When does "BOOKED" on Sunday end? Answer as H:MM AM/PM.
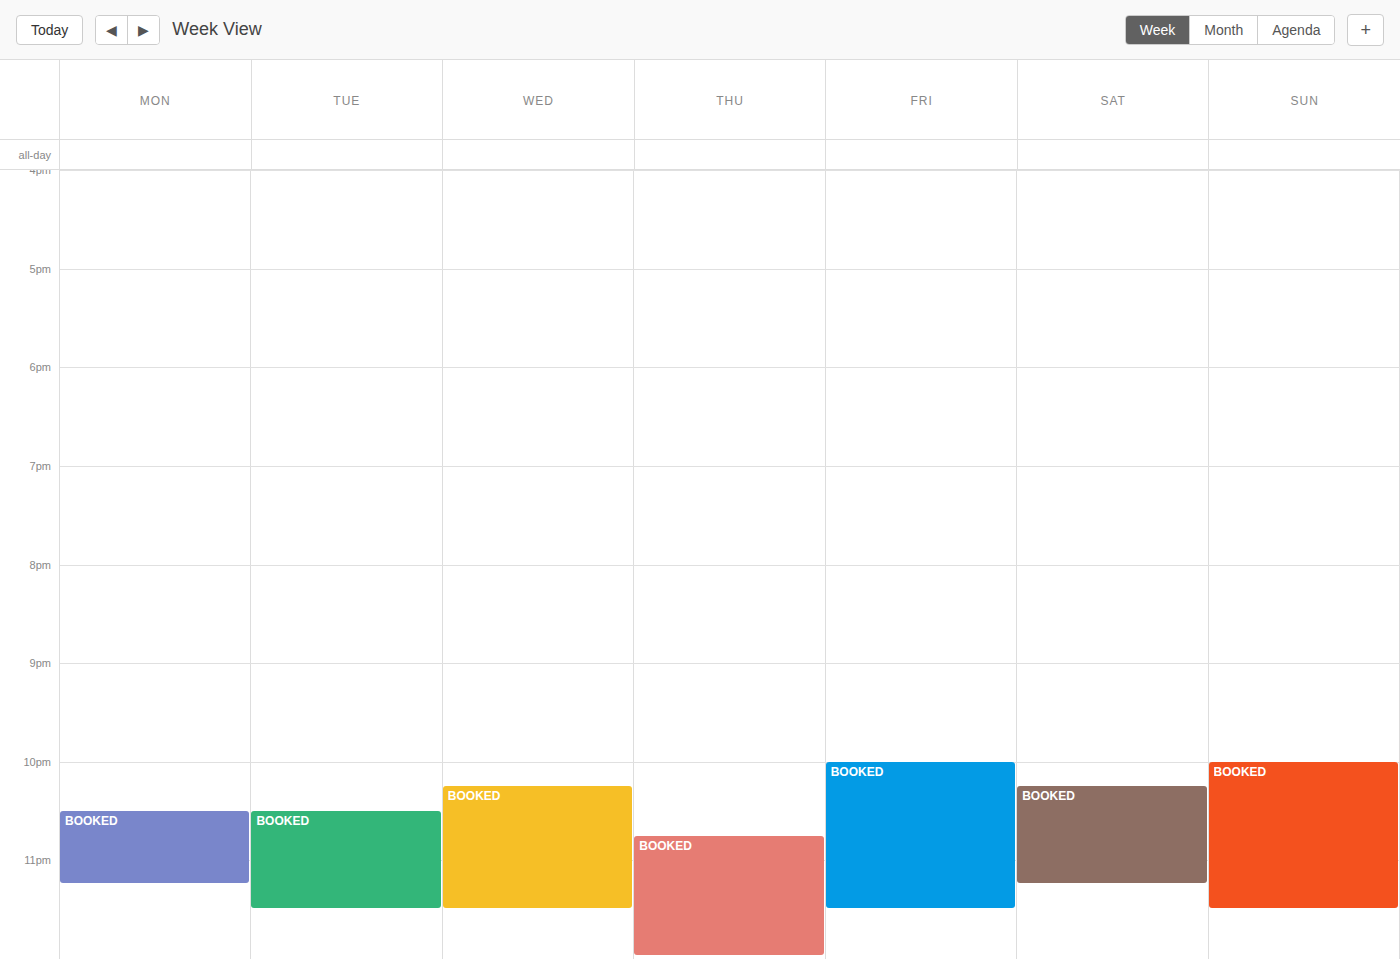
11:30 PM